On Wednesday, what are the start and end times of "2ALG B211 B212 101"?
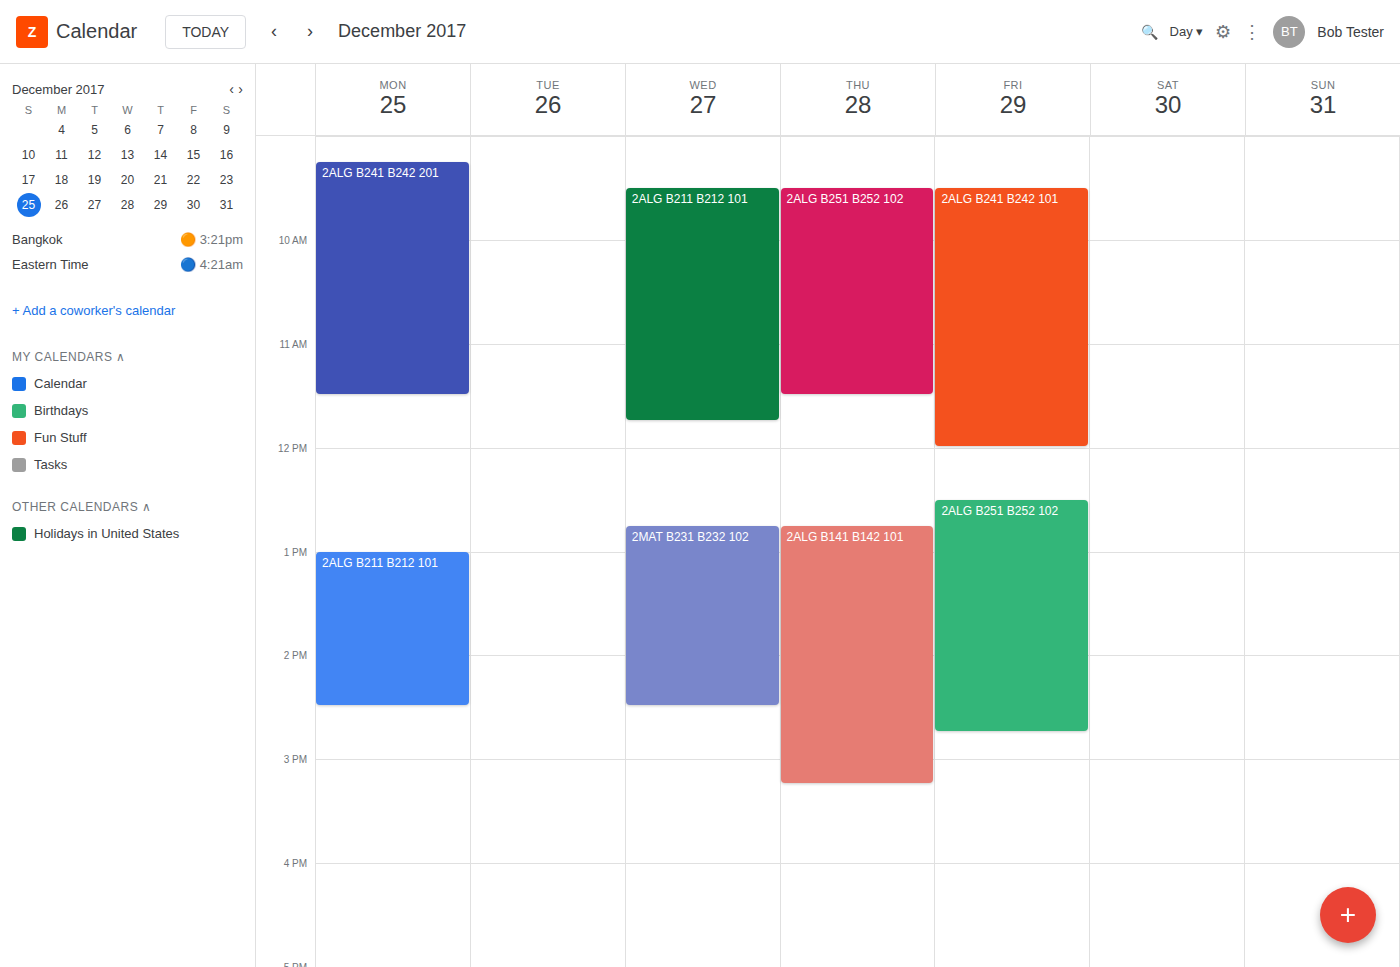
09:30 to 11:45